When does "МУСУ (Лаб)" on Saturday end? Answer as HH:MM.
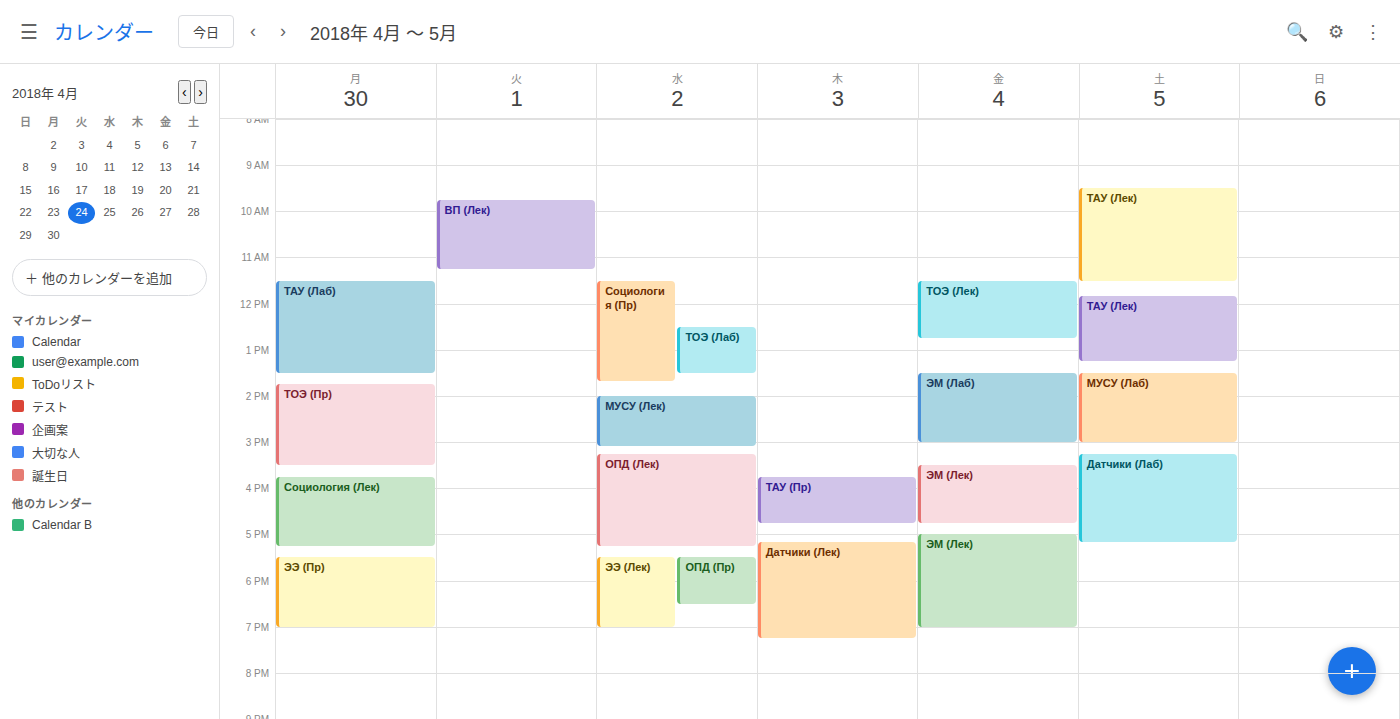
15:00